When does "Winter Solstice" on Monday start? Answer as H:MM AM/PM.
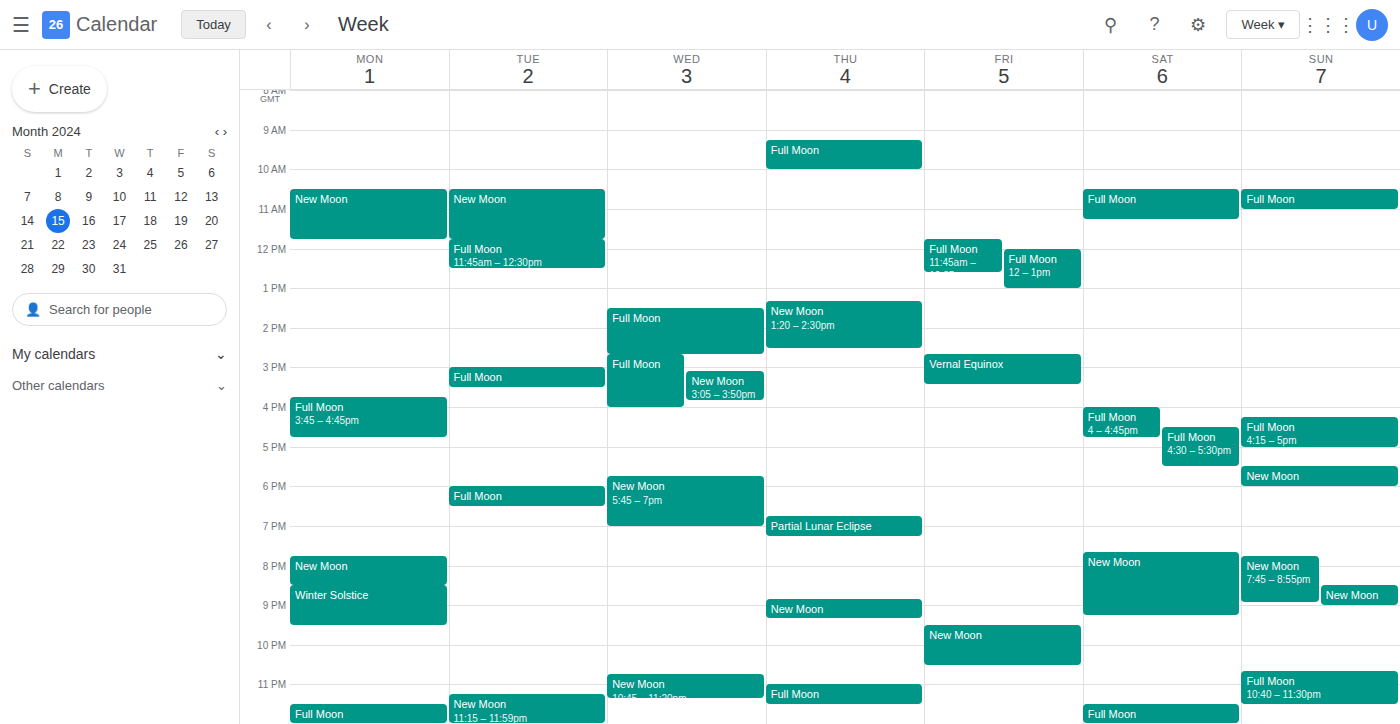
8:30 PM